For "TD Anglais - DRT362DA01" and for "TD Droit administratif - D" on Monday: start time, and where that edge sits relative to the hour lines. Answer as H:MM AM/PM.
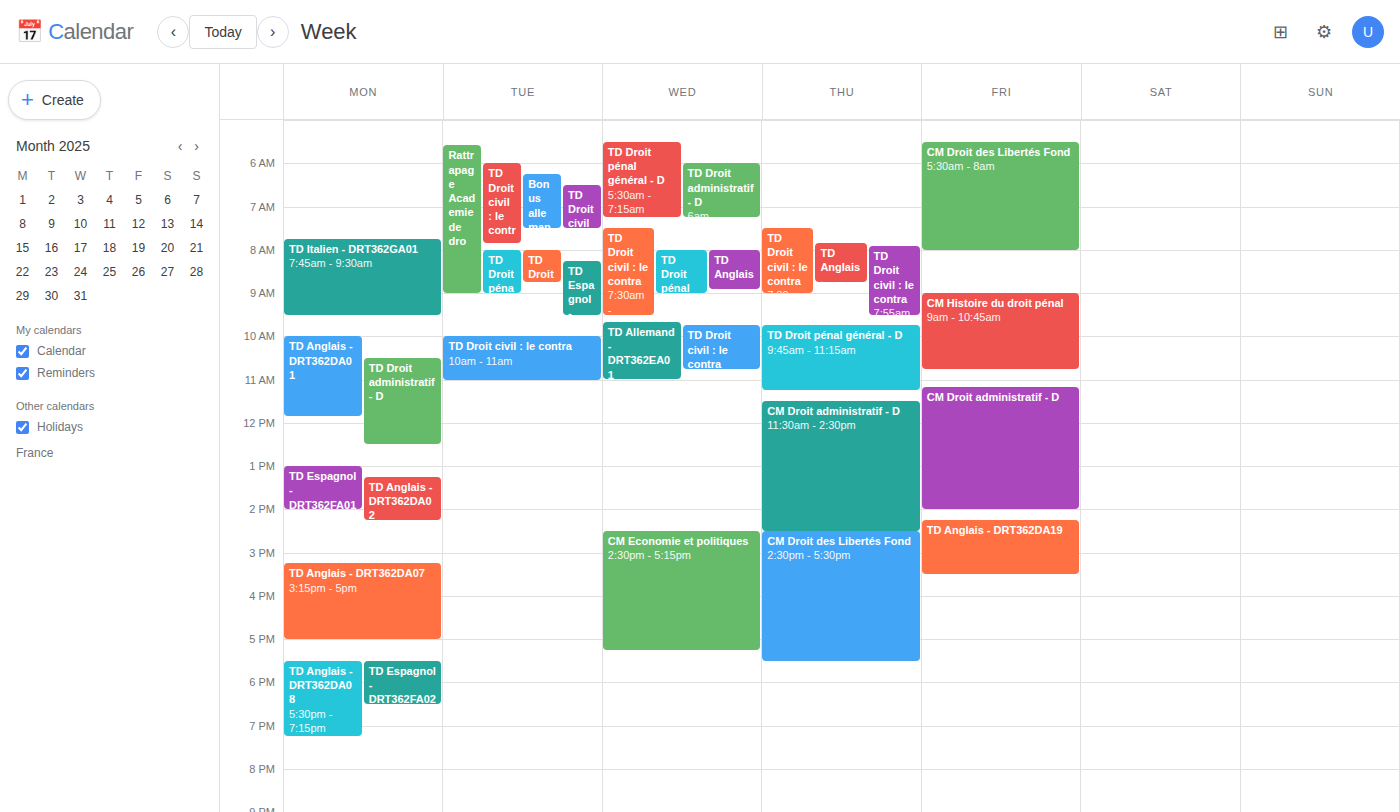
"TD Anglais - DRT362DA01": 10:00 AM, exactly on the 10 AM line. "TD Droit administratif - D": 10:30 AM, halfway between the 10 AM and 11 AM lines.